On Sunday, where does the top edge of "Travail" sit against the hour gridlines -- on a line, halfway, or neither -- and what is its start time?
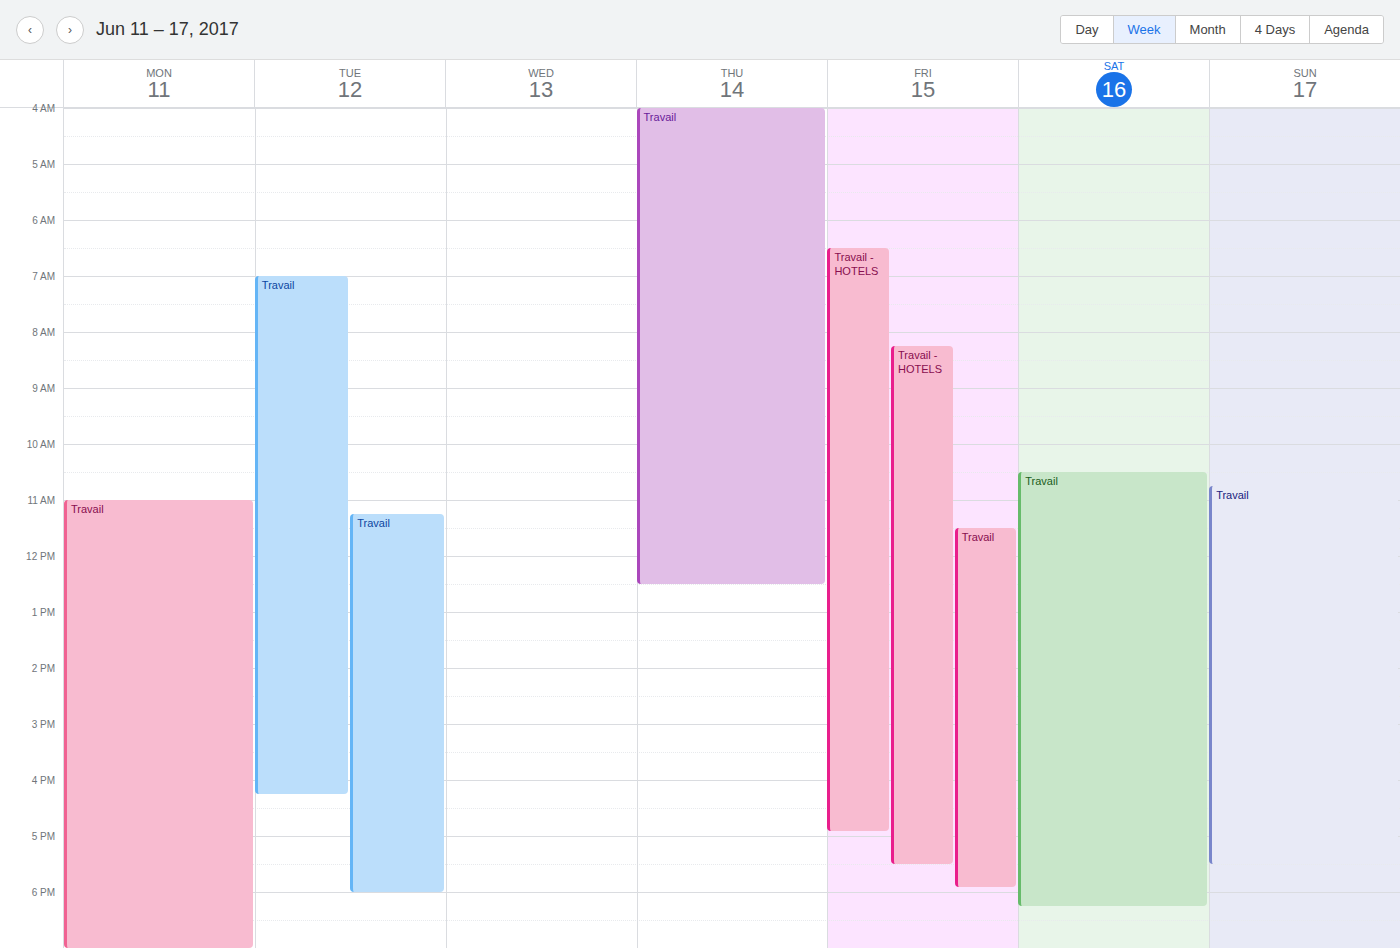
10:45 AM -- neither: three quarters of the way from the 10 AM line to the 11 AM line.